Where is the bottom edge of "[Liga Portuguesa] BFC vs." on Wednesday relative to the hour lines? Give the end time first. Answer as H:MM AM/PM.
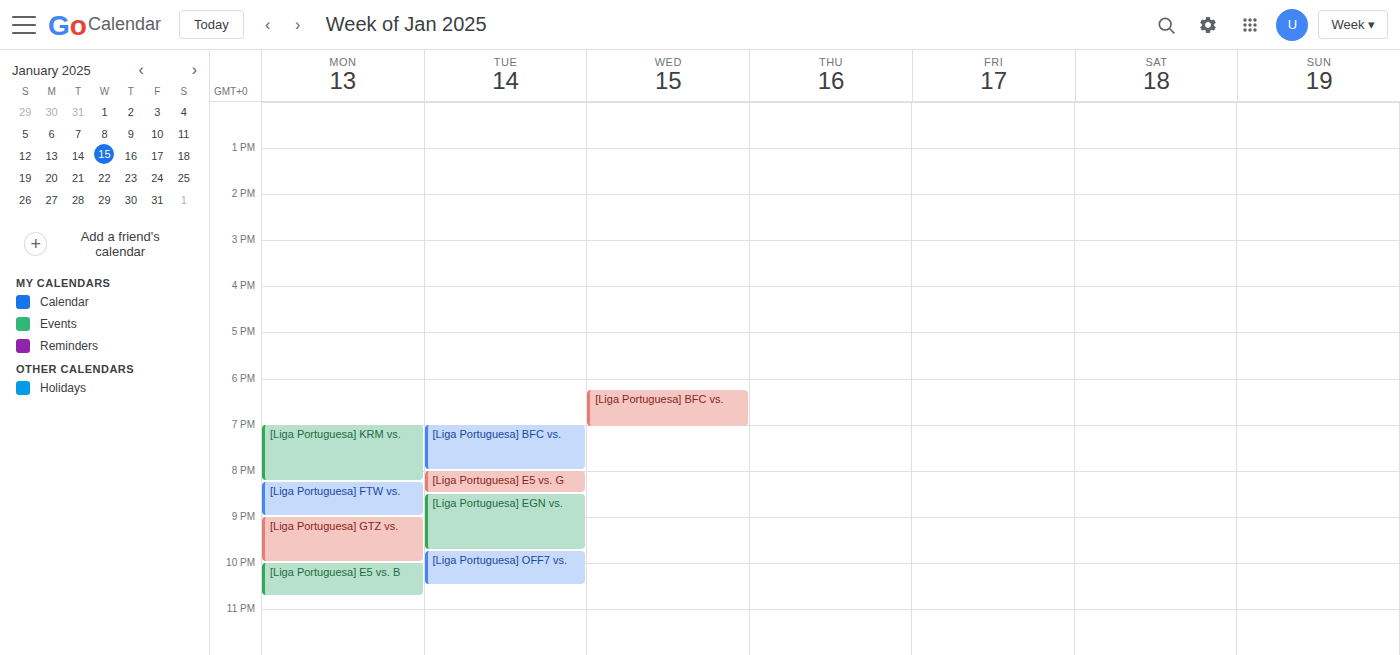
7:05 PM -- neither: 5 minutes below the 7 PM line and 55 minutes above the 8 PM line.